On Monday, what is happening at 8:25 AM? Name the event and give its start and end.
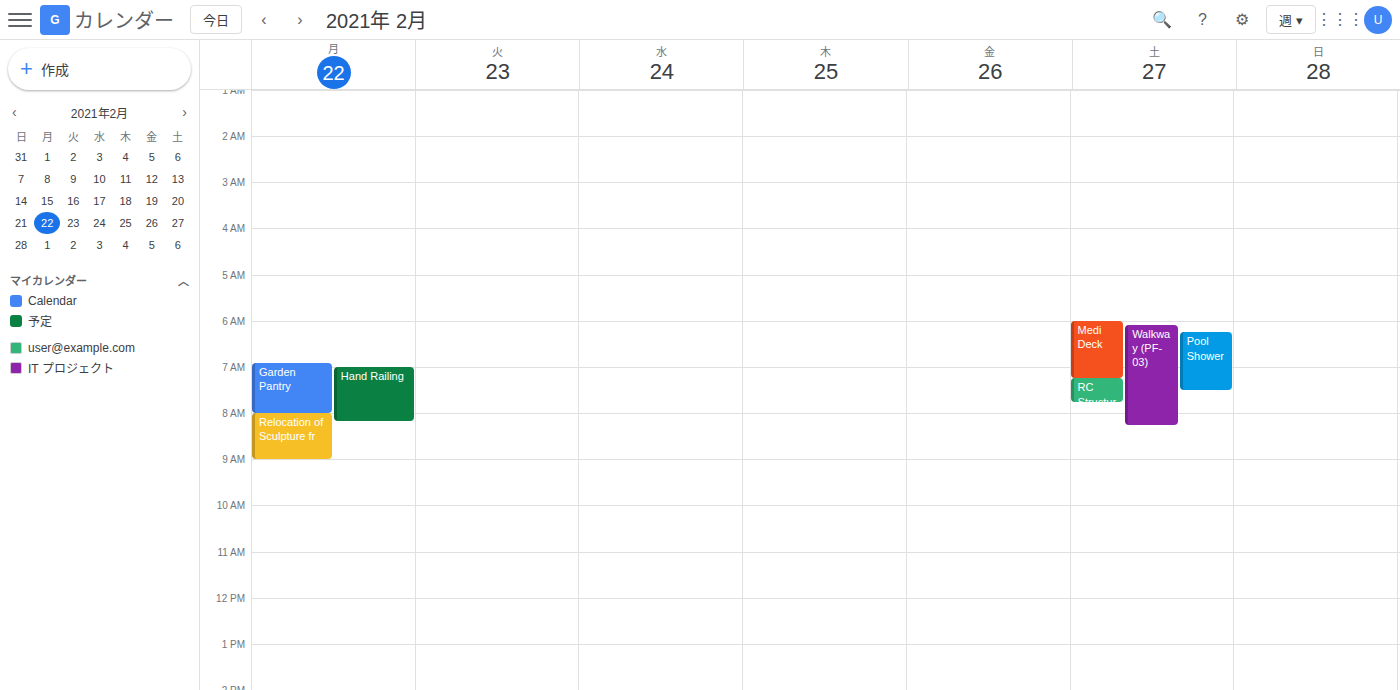
"Relocation of Sculpture fr", 8:00 AM to 9:00 AM